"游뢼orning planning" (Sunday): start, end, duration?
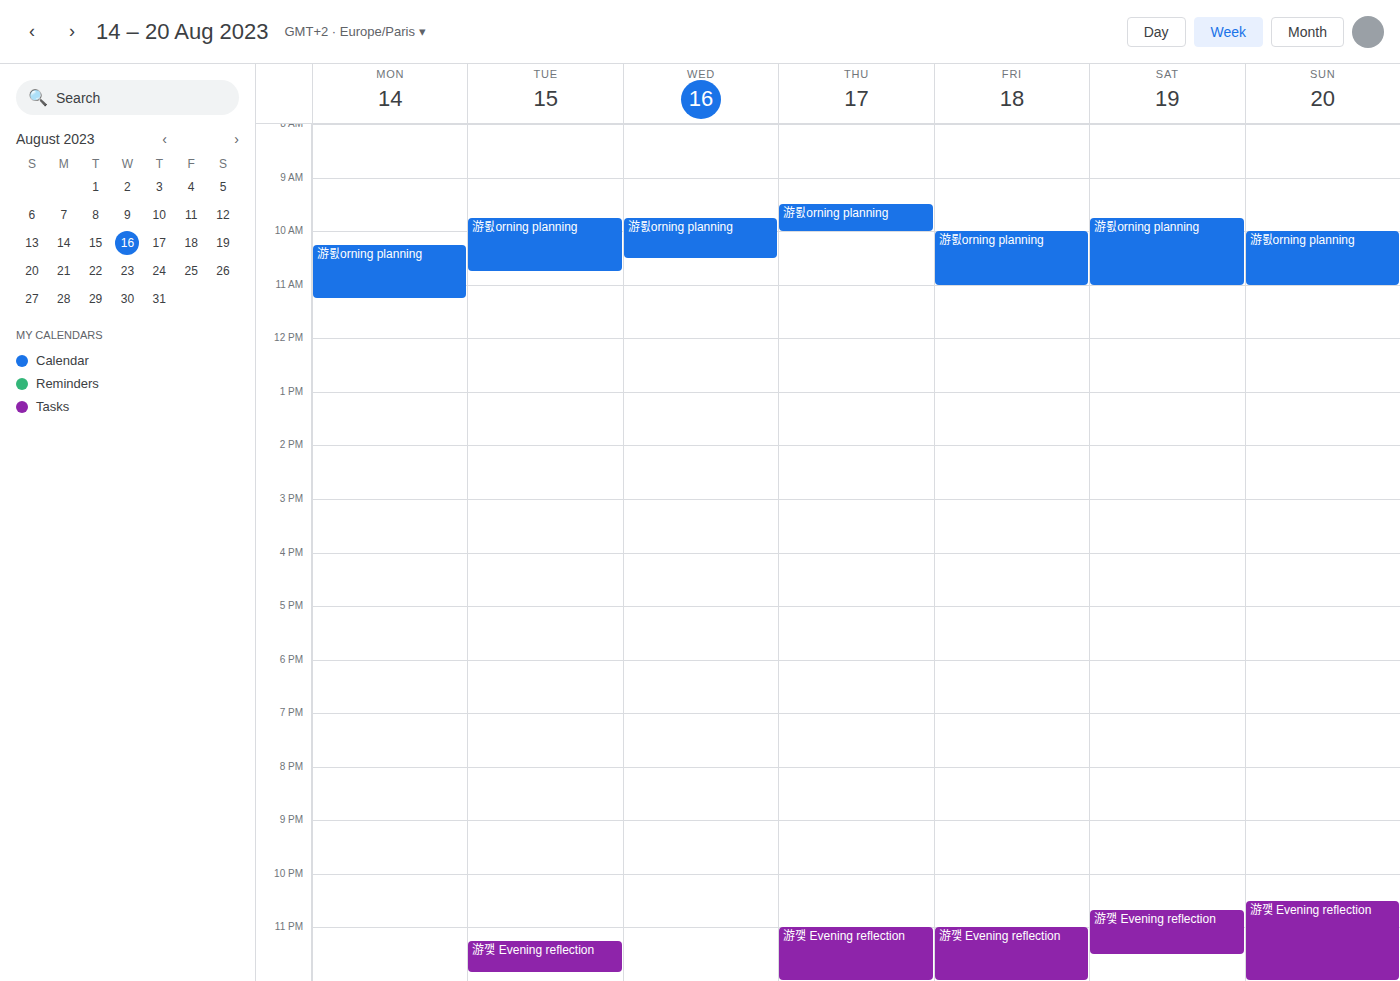
10:00 AM to 11:00 AM, 1 hour